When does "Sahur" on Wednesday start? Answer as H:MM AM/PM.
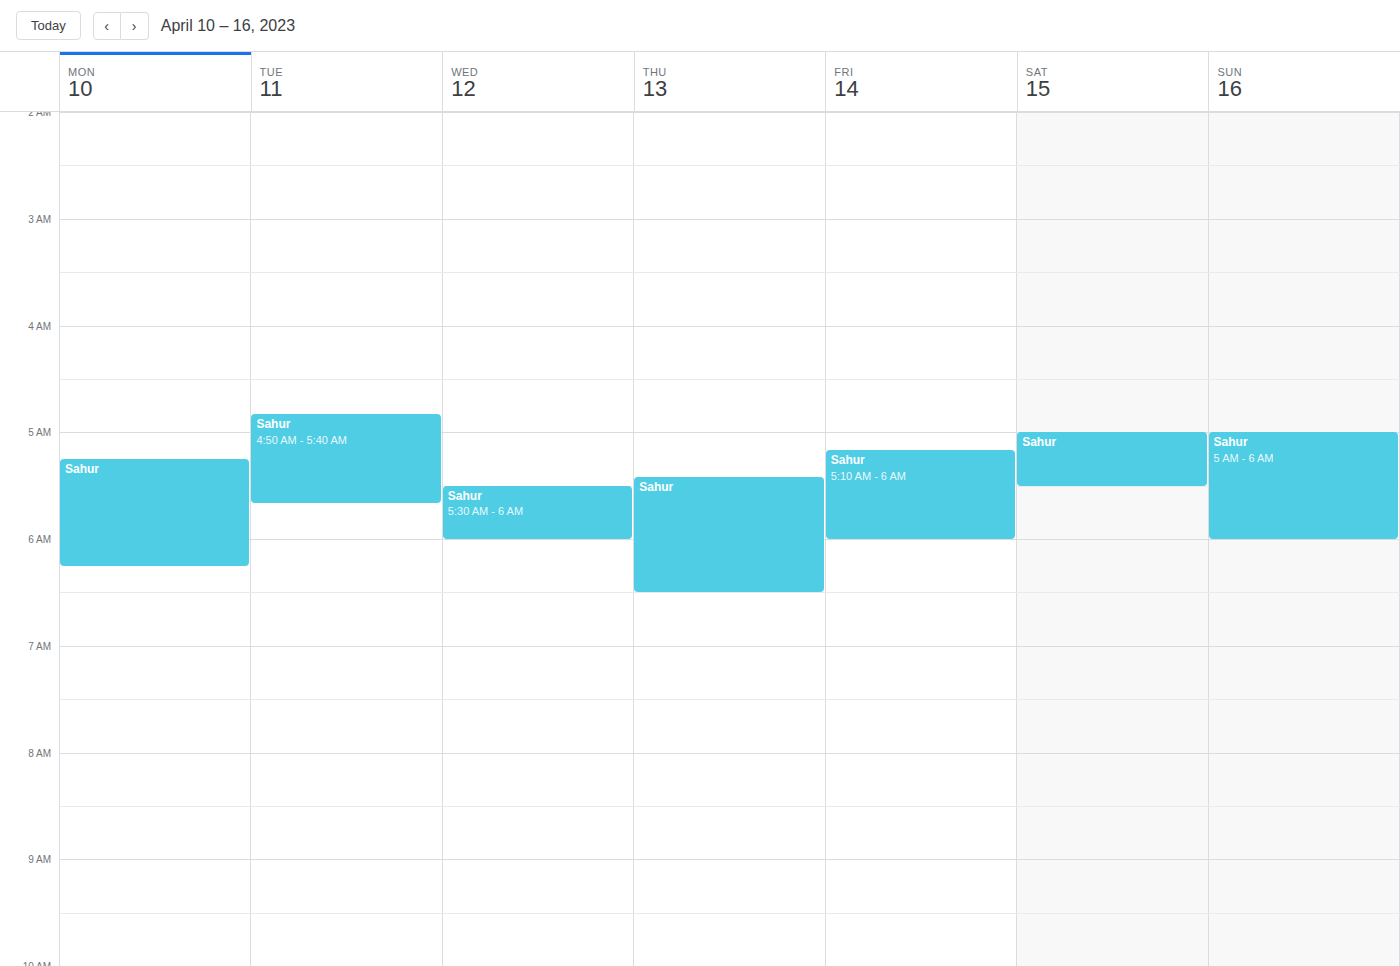
5:30 AM